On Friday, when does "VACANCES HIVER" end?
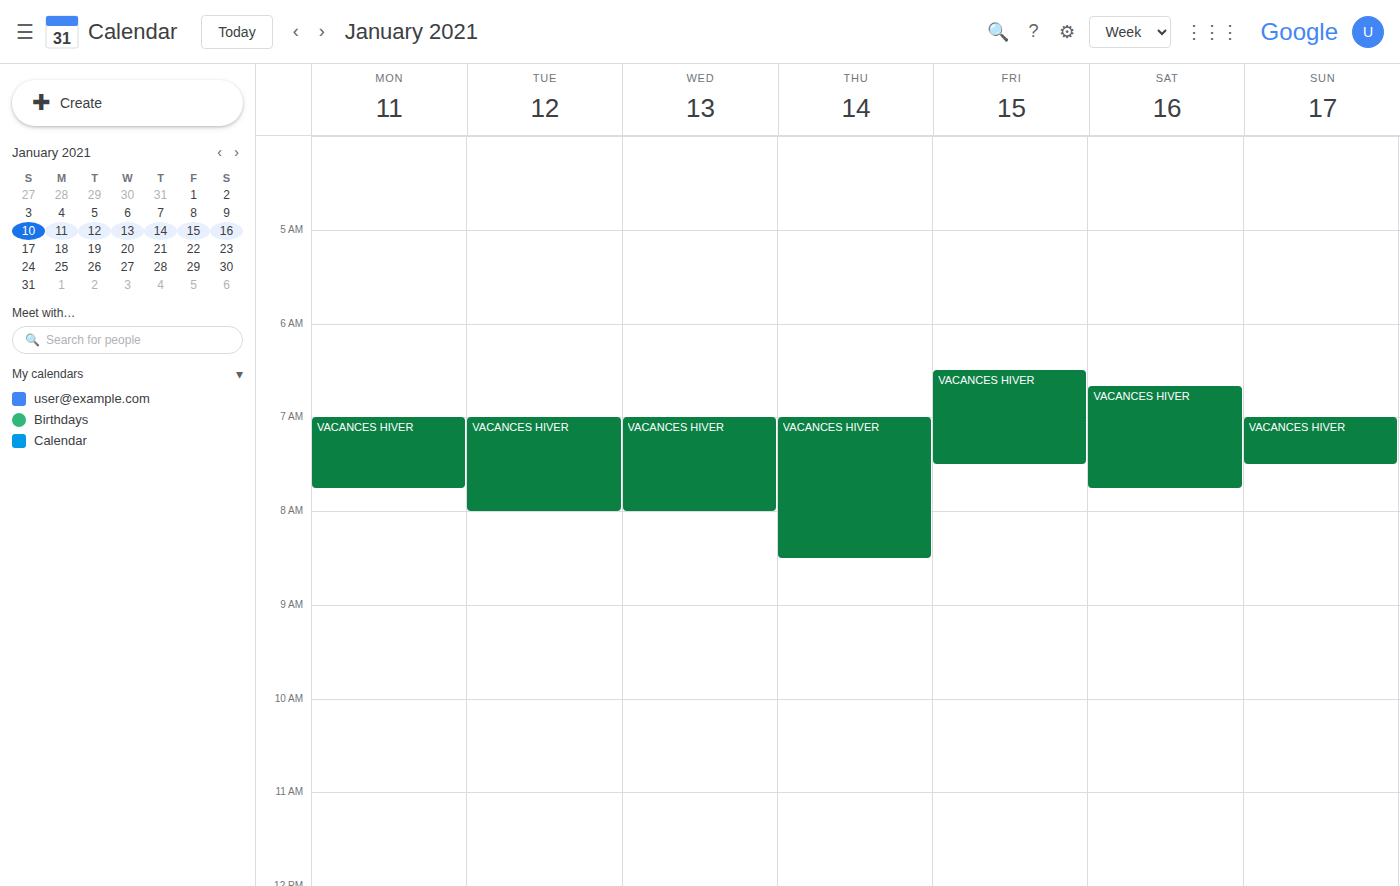
7:30 AM